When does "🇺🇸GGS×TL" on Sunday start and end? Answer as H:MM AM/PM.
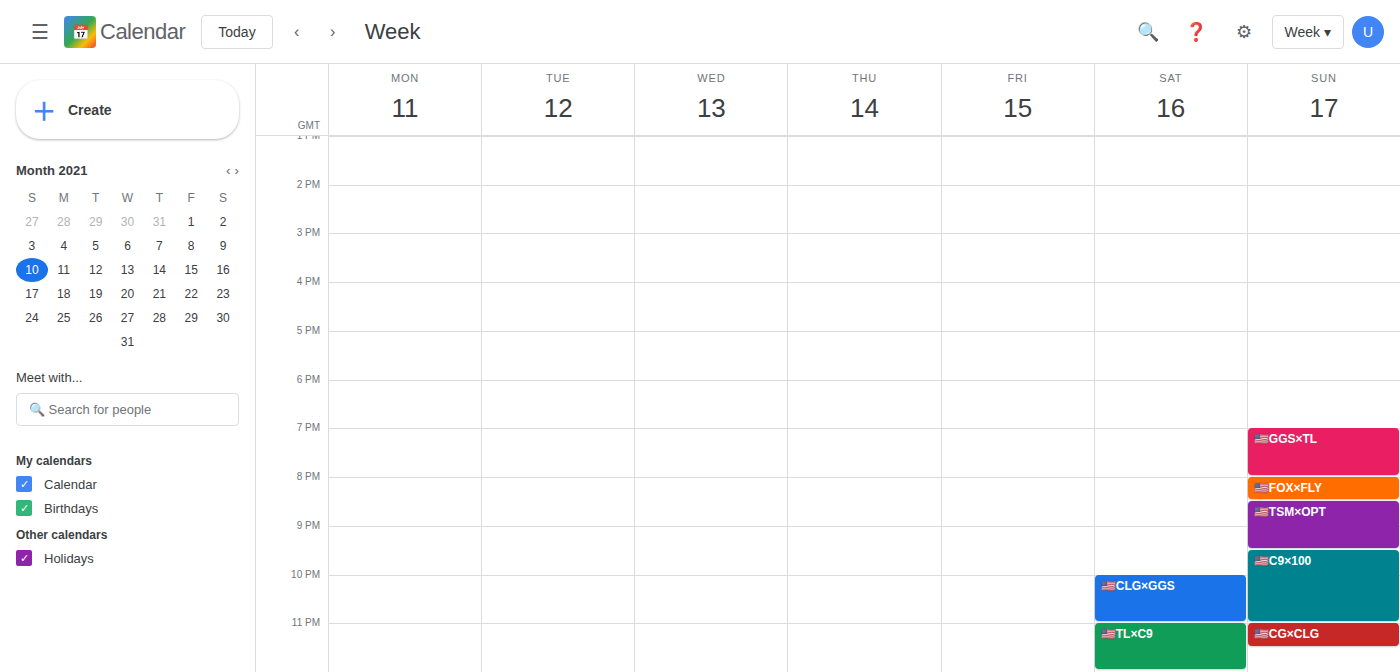
7:00 PM to 8:00 PM